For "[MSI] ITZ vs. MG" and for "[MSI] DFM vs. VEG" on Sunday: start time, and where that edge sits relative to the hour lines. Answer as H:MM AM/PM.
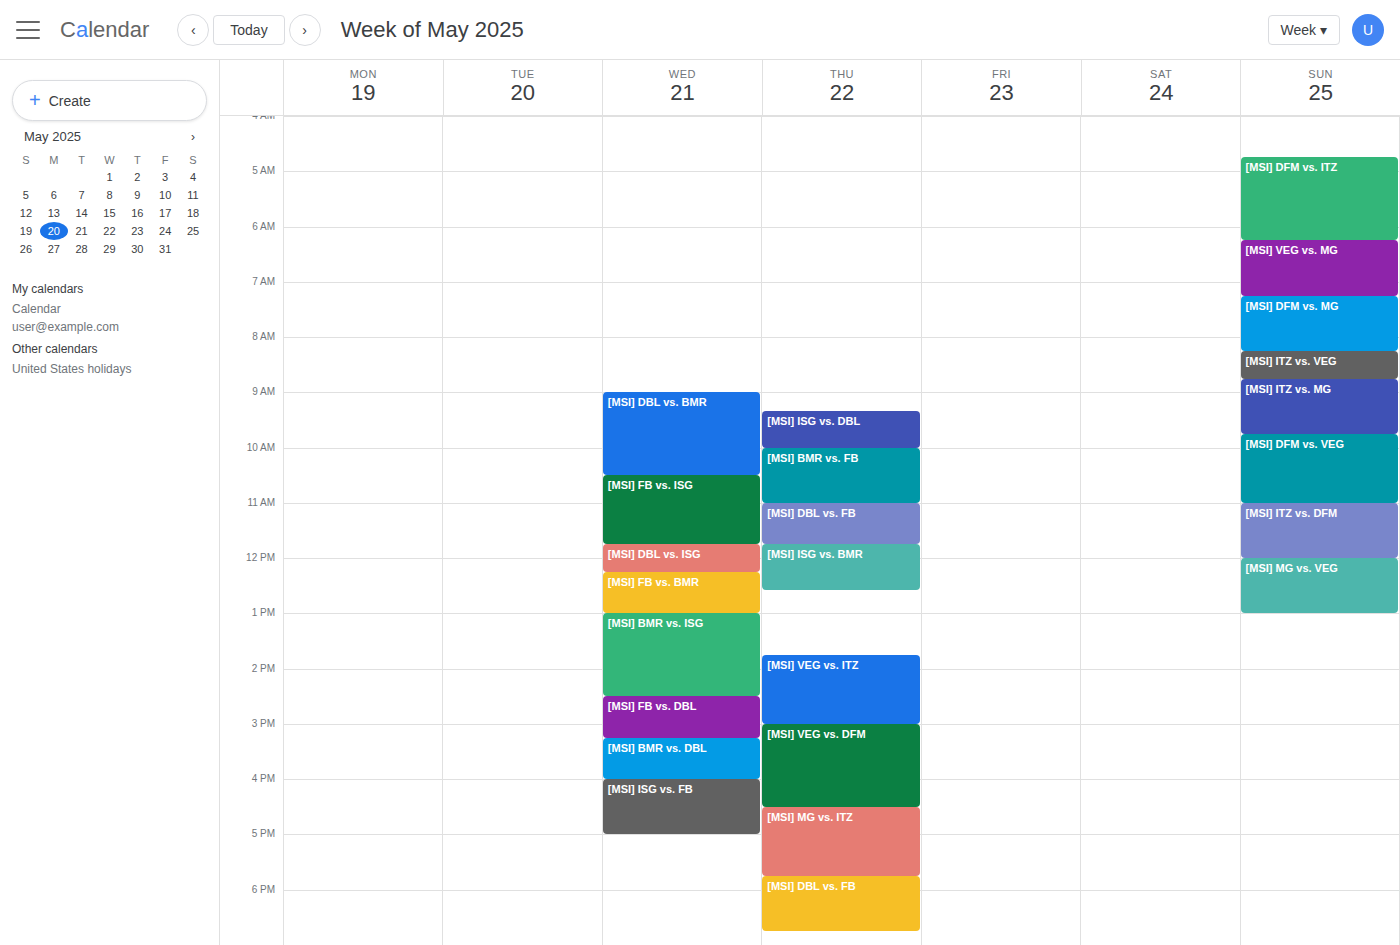
"[MSI] ITZ vs. MG": 8:45 AM, neither: three quarters of the way from the 8 AM line to the 9 AM line. "[MSI] DFM vs. VEG": 9:45 AM, neither: three quarters of the way from the 9 AM line to the 10 AM line.